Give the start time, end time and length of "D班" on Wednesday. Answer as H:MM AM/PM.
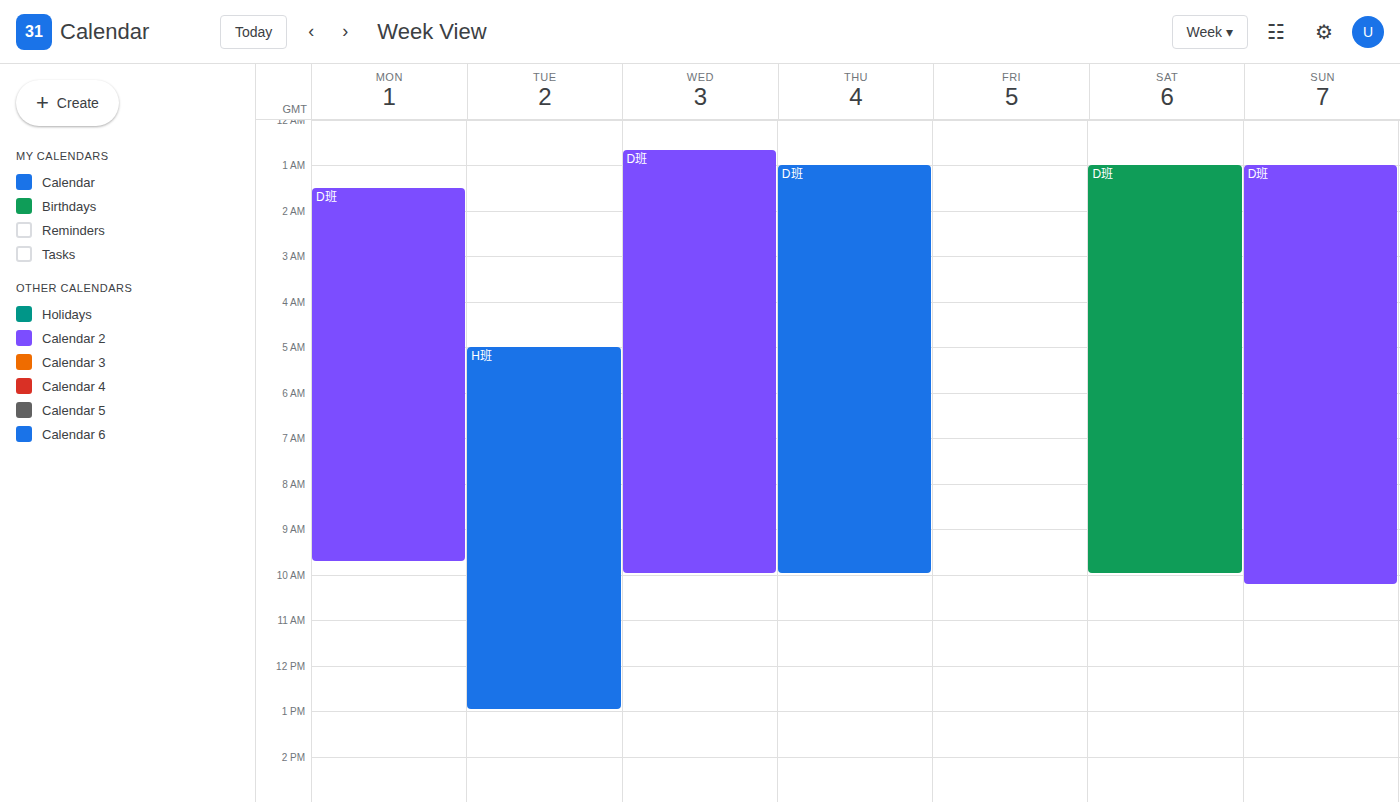
12:40 AM to 10:00 AM, 9 hours 20 minutes